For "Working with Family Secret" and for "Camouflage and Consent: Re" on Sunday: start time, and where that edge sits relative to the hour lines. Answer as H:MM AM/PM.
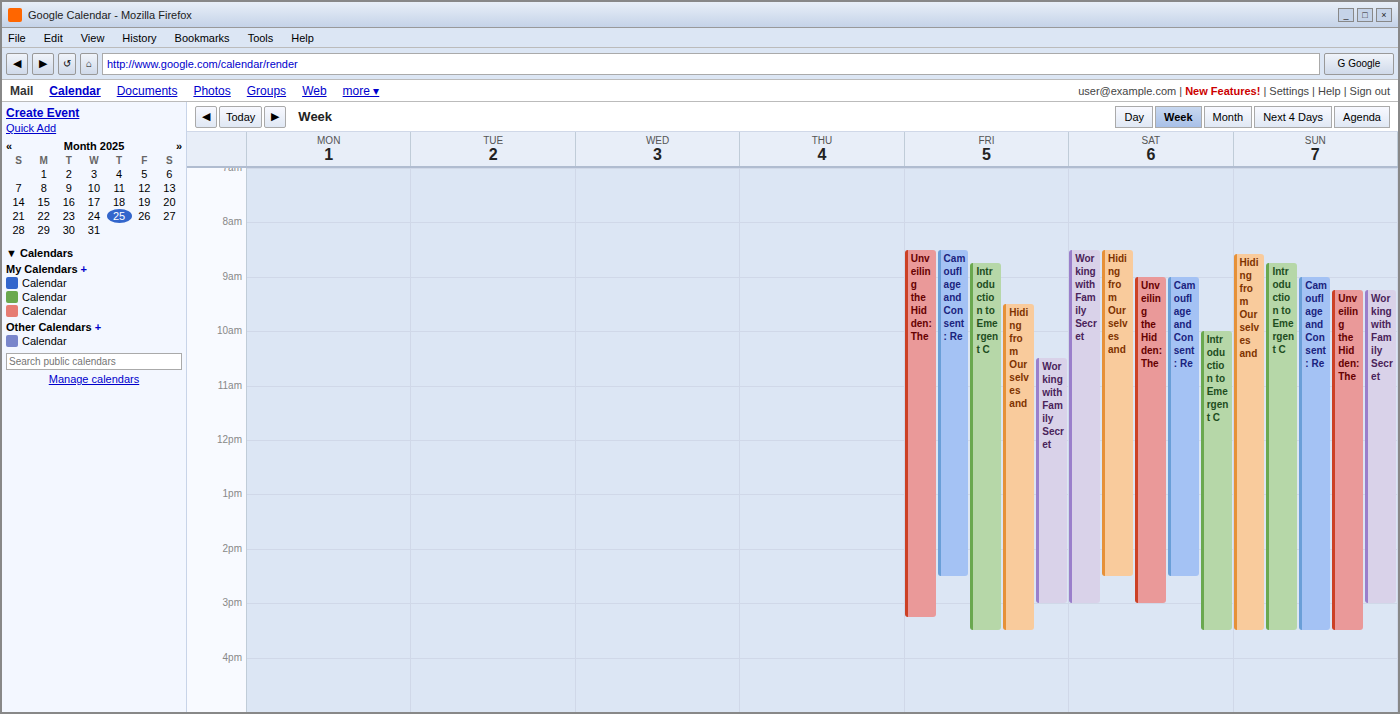
"Working with Family Secret": 9:15 AM, neither: a quarter of the way from the 9 AM line to the 10 AM line. "Camouflage and Consent: Re": 9:00 AM, exactly on the 9 AM line.